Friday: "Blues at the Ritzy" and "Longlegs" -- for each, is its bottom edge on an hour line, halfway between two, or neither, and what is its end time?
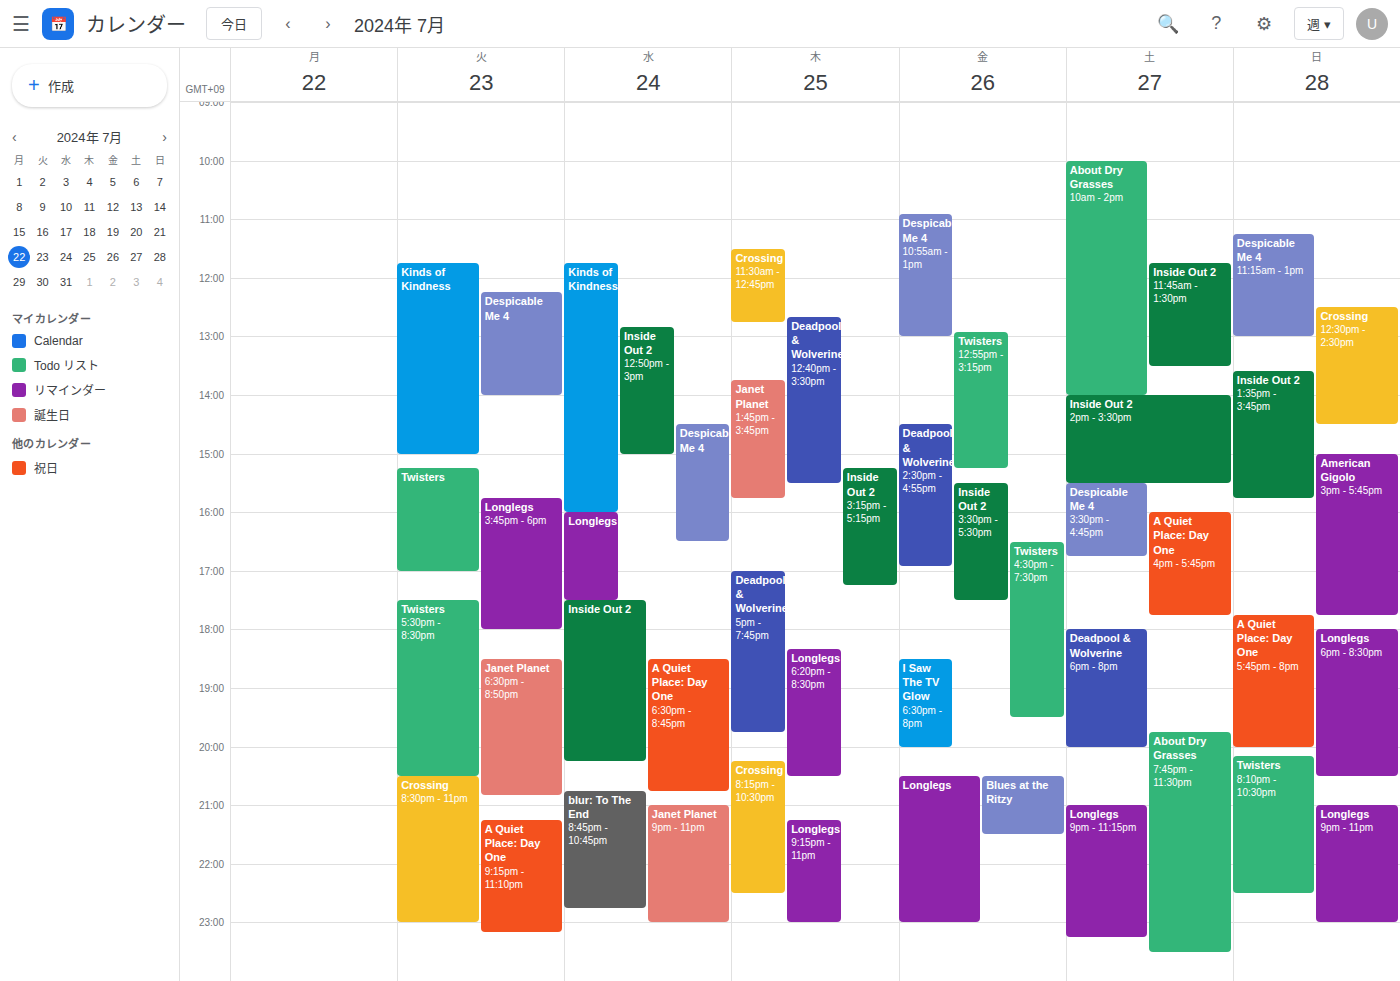
"Blues at the Ritzy": 9:30 PM, halfway between the 9 PM and 10 PM lines. "Longlegs": 11:00 PM, exactly on the 11 PM line.